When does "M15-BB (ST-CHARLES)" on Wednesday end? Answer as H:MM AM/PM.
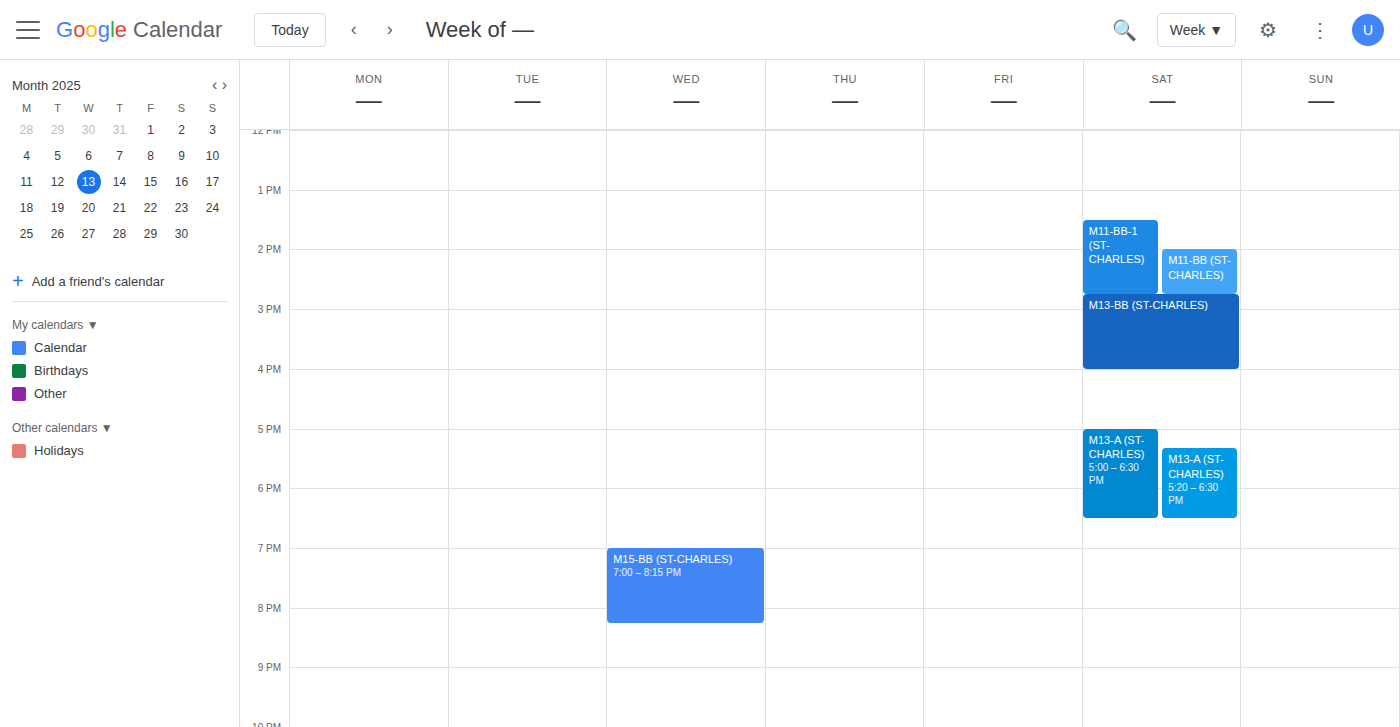
8:15 PM